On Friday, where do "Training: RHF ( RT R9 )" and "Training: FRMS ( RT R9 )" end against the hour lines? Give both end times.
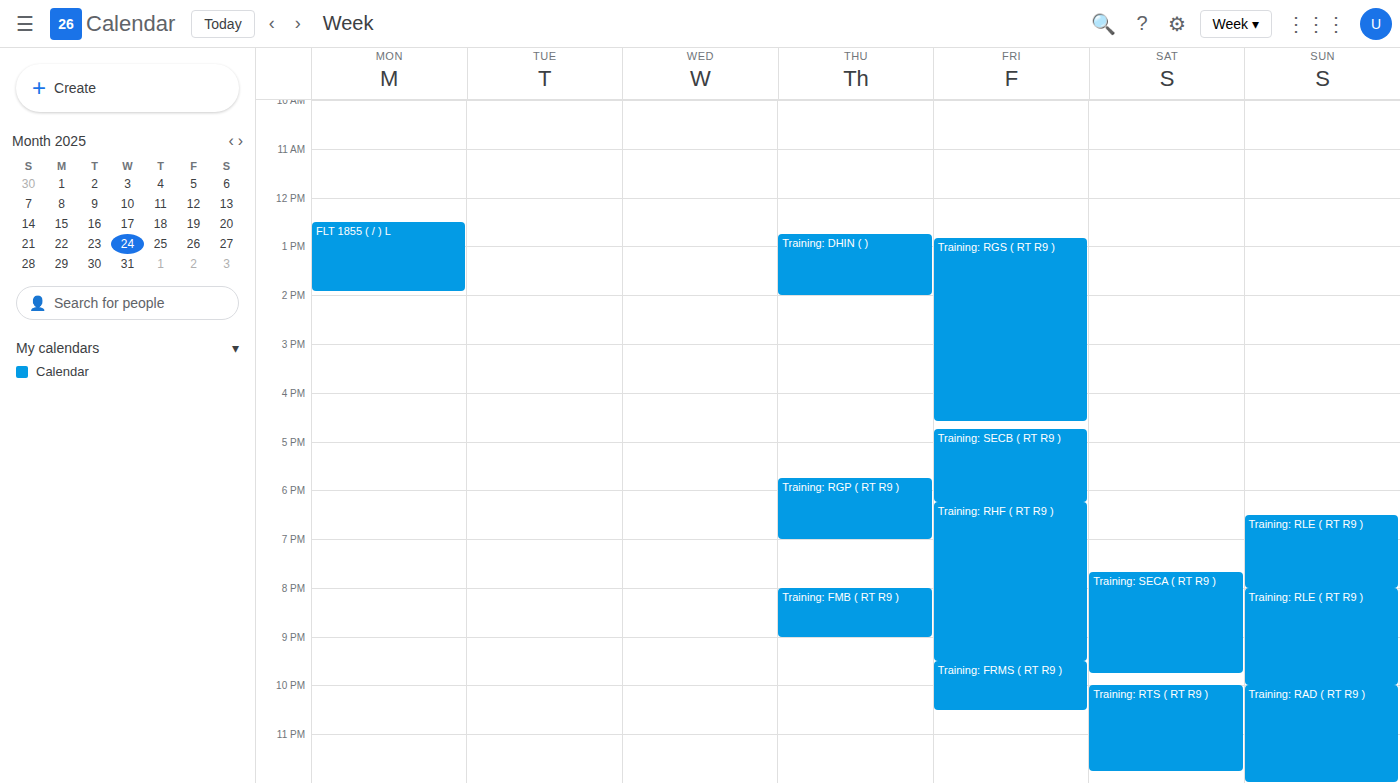
"Training: RHF ( RT R9 )": 9:30 PM, halfway between the 9 PM and 10 PM lines. "Training: FRMS ( RT R9 )": 10:30 PM, halfway between the 10 PM and 11 PM lines.